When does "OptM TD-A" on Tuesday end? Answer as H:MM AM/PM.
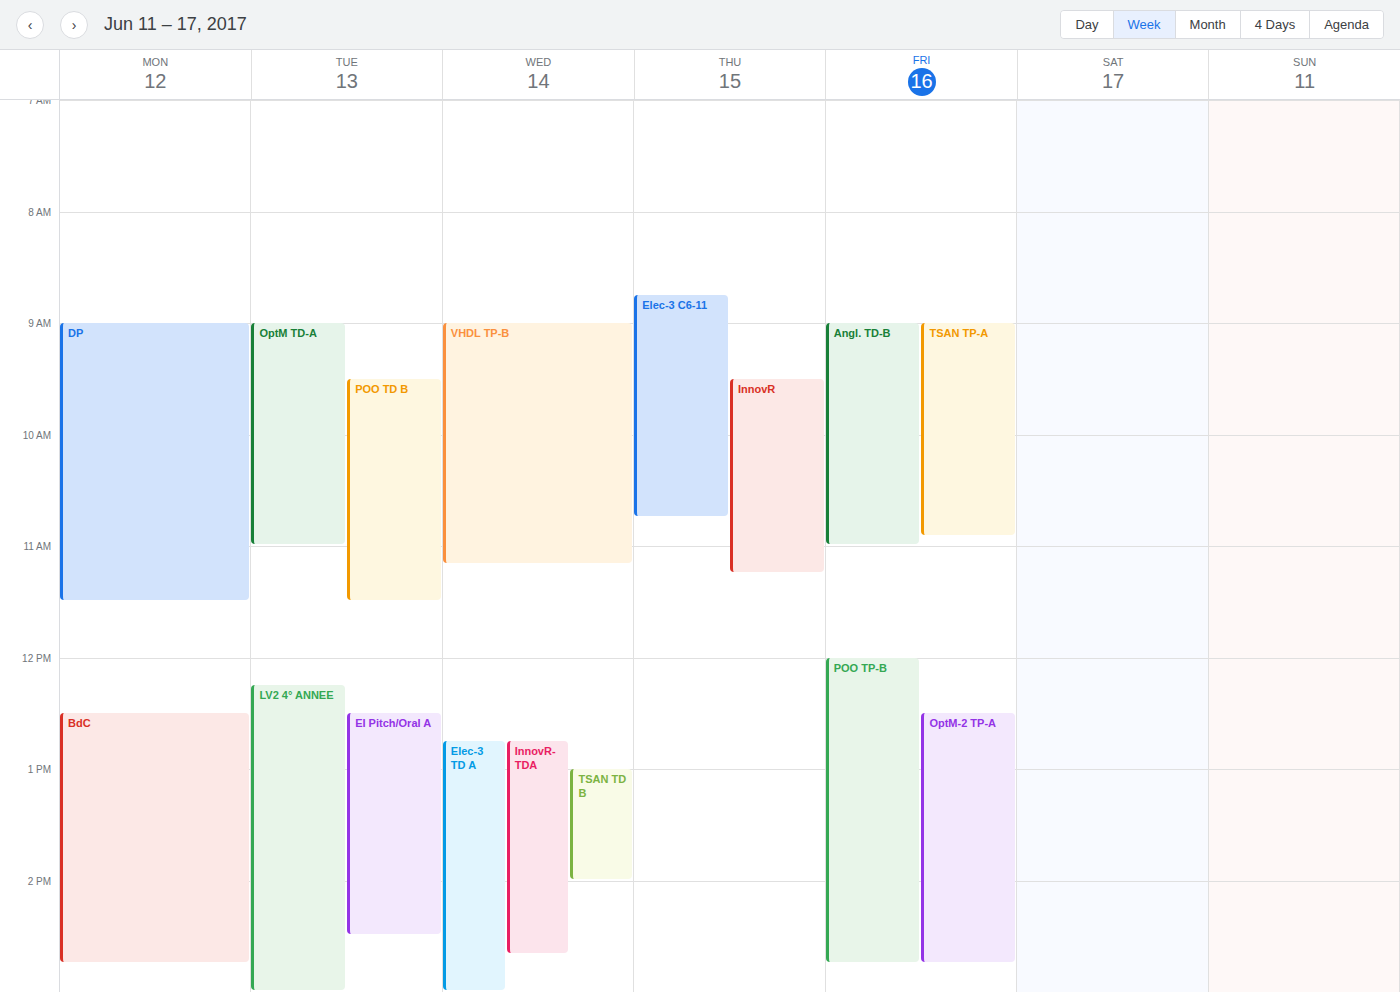
11:00 AM